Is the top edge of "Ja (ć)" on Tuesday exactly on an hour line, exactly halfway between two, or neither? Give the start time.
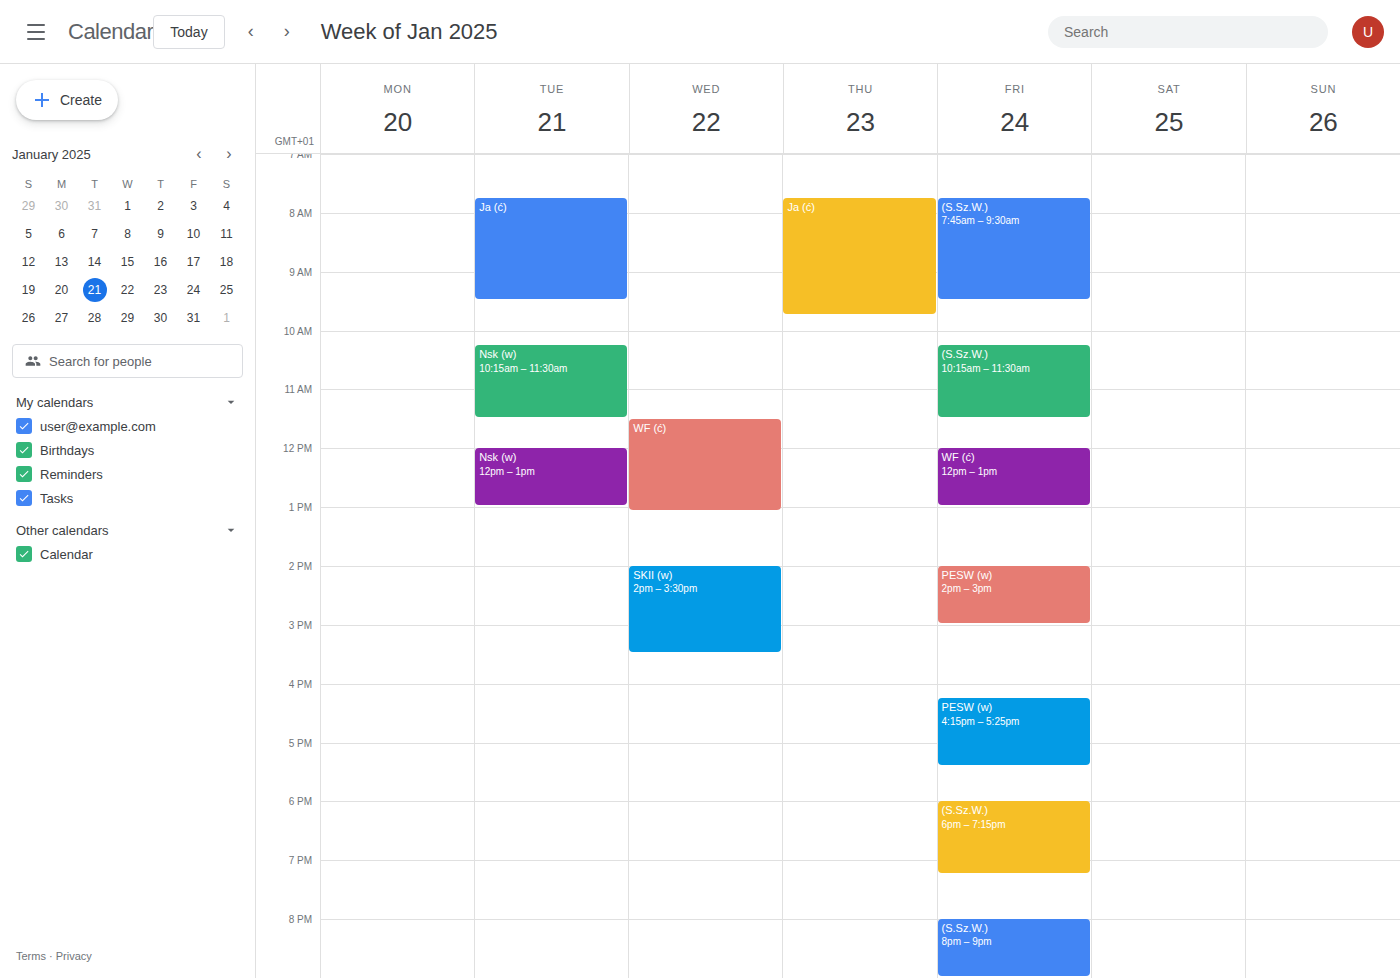
7:45 AM -- neither: three quarters of the way from the 7 AM line to the 8 AM line.